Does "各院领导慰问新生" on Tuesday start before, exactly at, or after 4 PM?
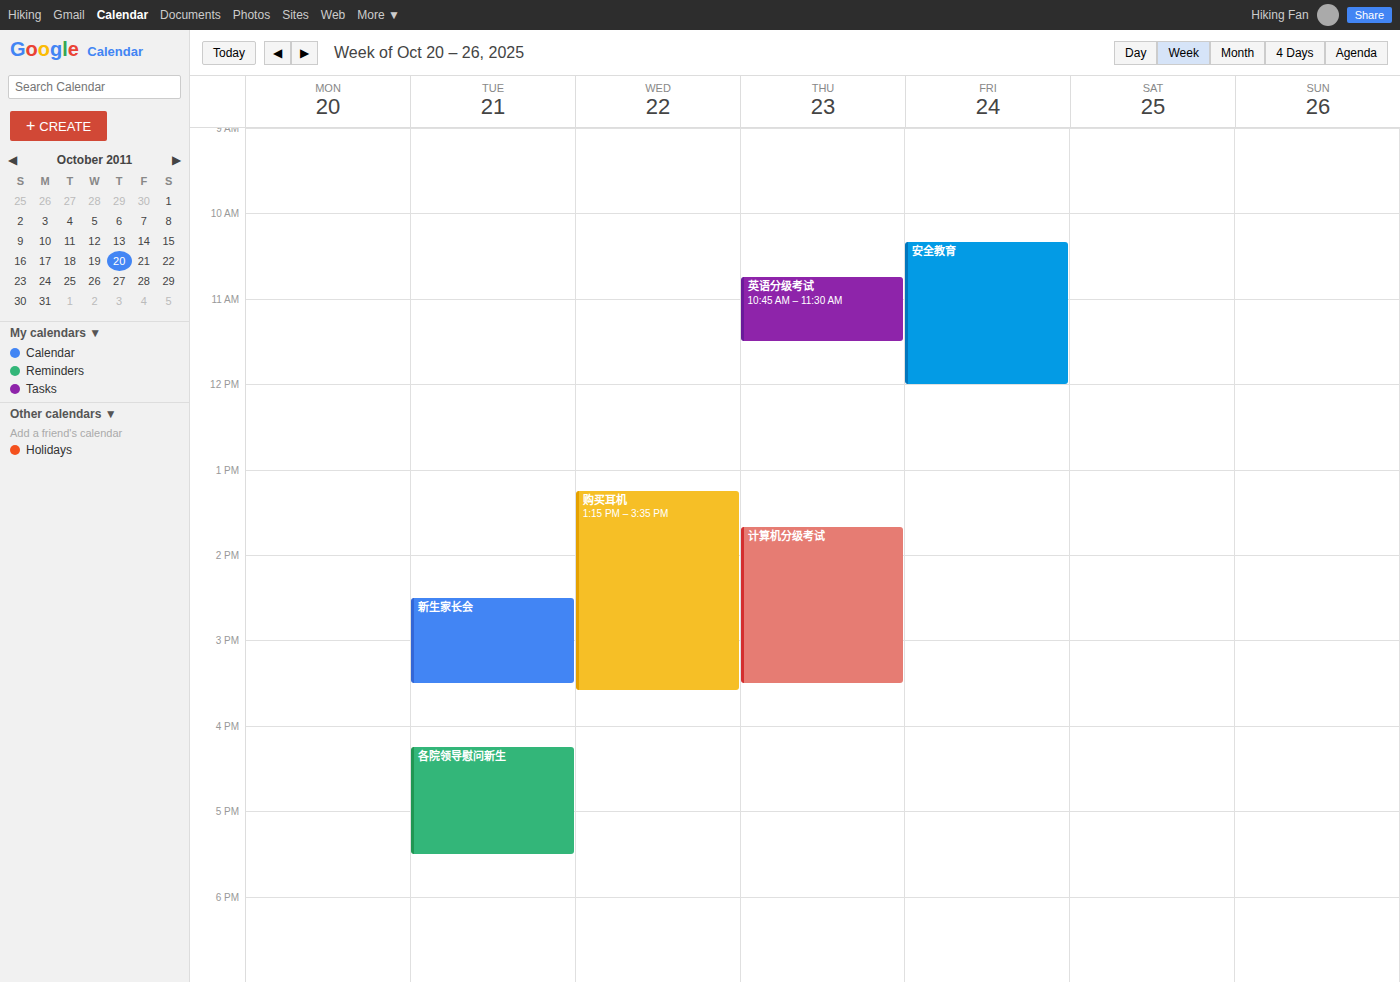
4:15 PM -- after 4 PM, 15 minutes below the 4 PM line.